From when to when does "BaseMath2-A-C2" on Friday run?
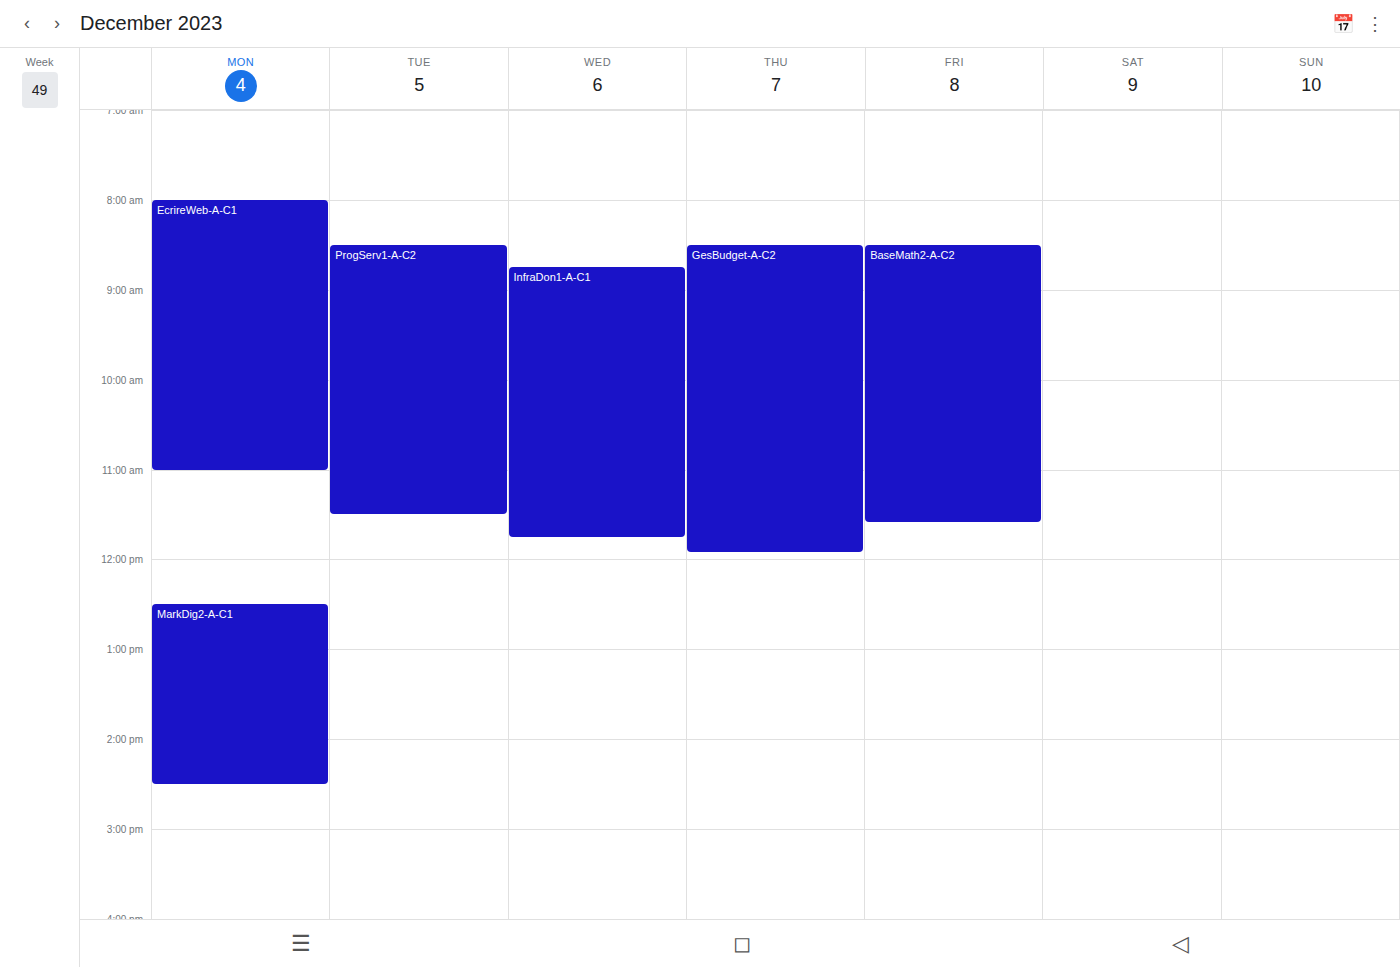
8:30 AM to 11:35 AM